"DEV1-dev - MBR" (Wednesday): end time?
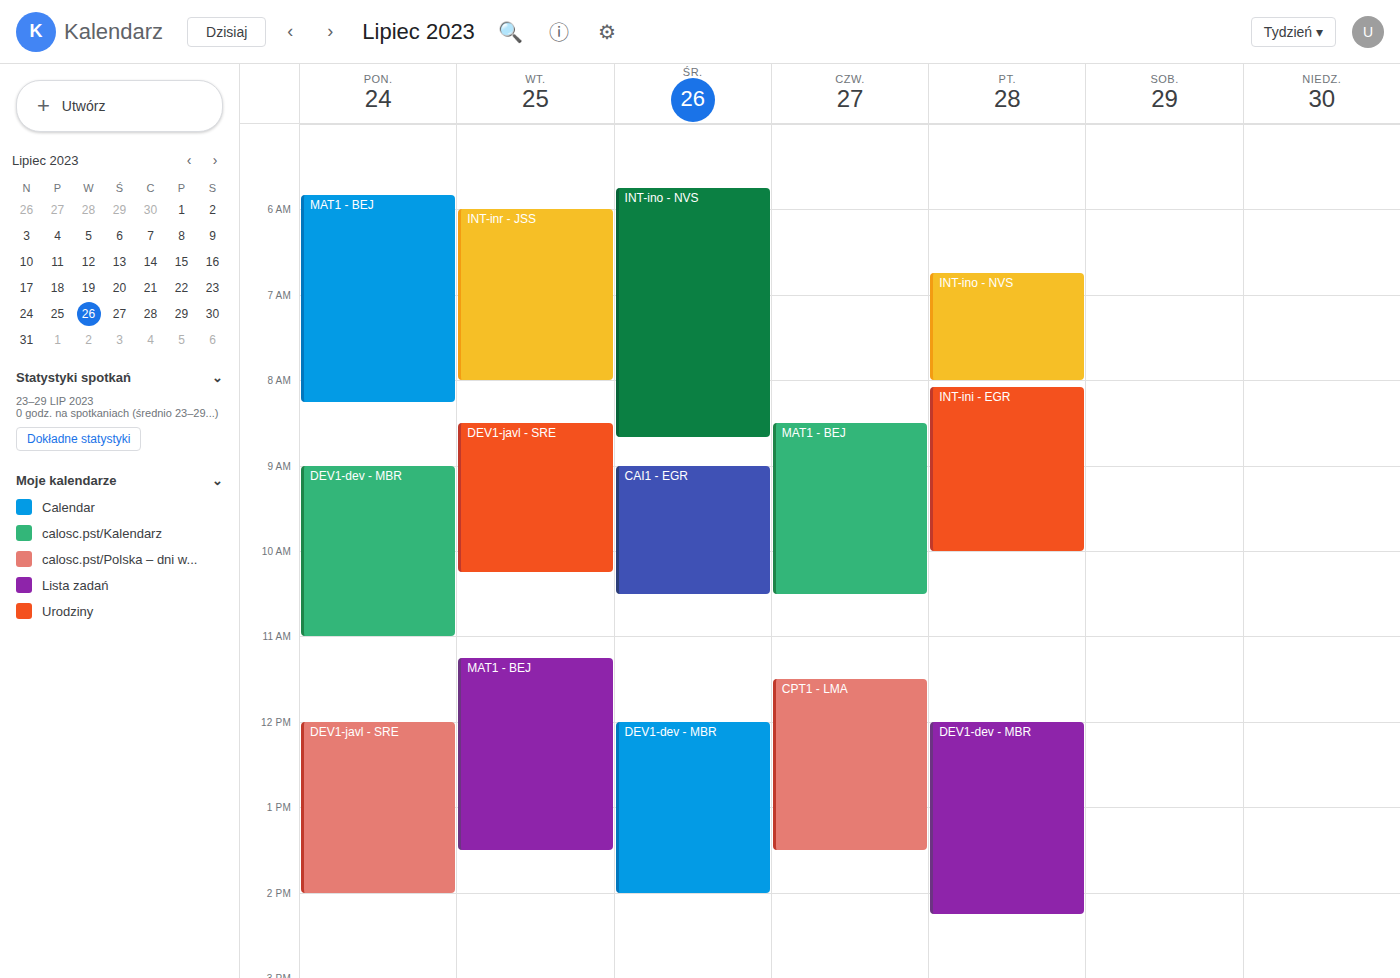
2:00 PM